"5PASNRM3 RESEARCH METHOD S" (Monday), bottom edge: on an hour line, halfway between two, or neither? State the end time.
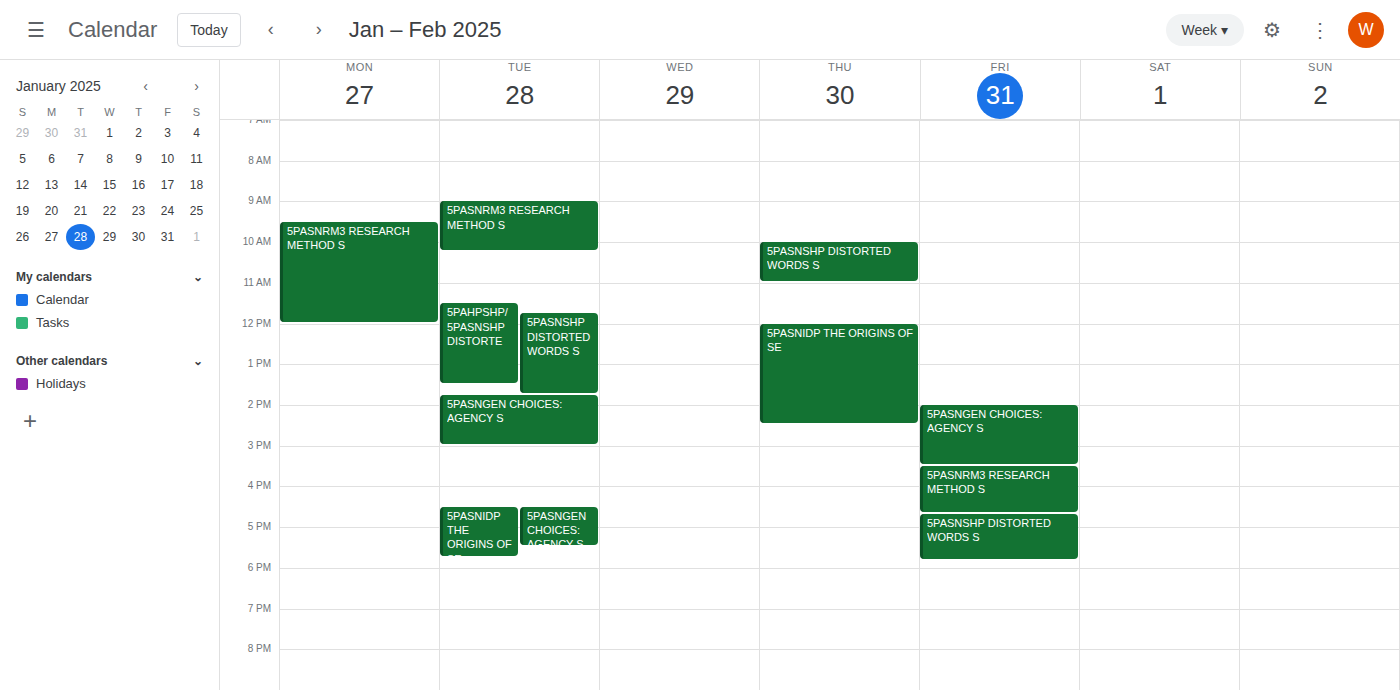
12:00 PM -- exactly on the 12 PM line.